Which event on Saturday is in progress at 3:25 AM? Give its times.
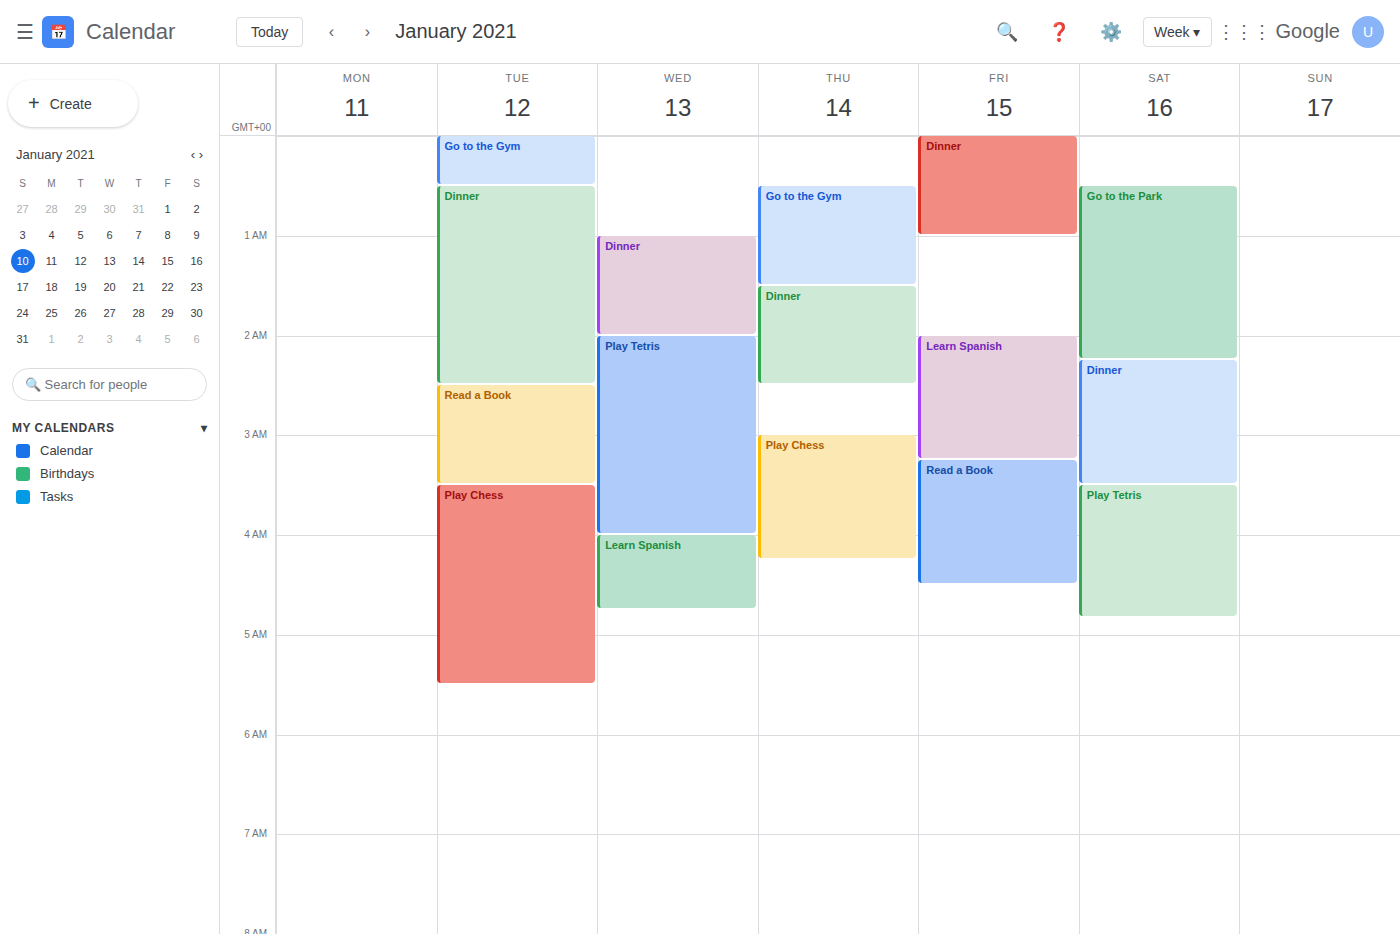
"Dinner", 2:15 AM to 3:30 AM